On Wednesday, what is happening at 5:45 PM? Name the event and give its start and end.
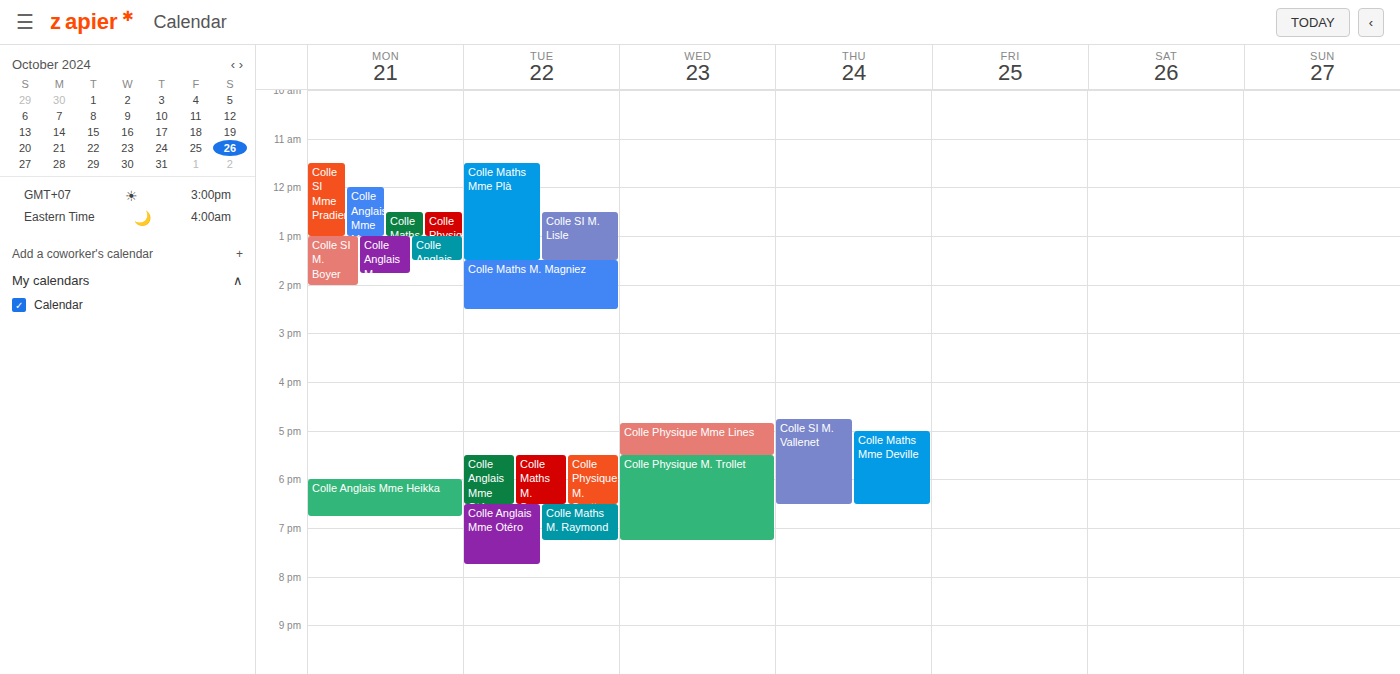
"Colle Physique M. Trollet", 5:30 PM to 7:15 PM